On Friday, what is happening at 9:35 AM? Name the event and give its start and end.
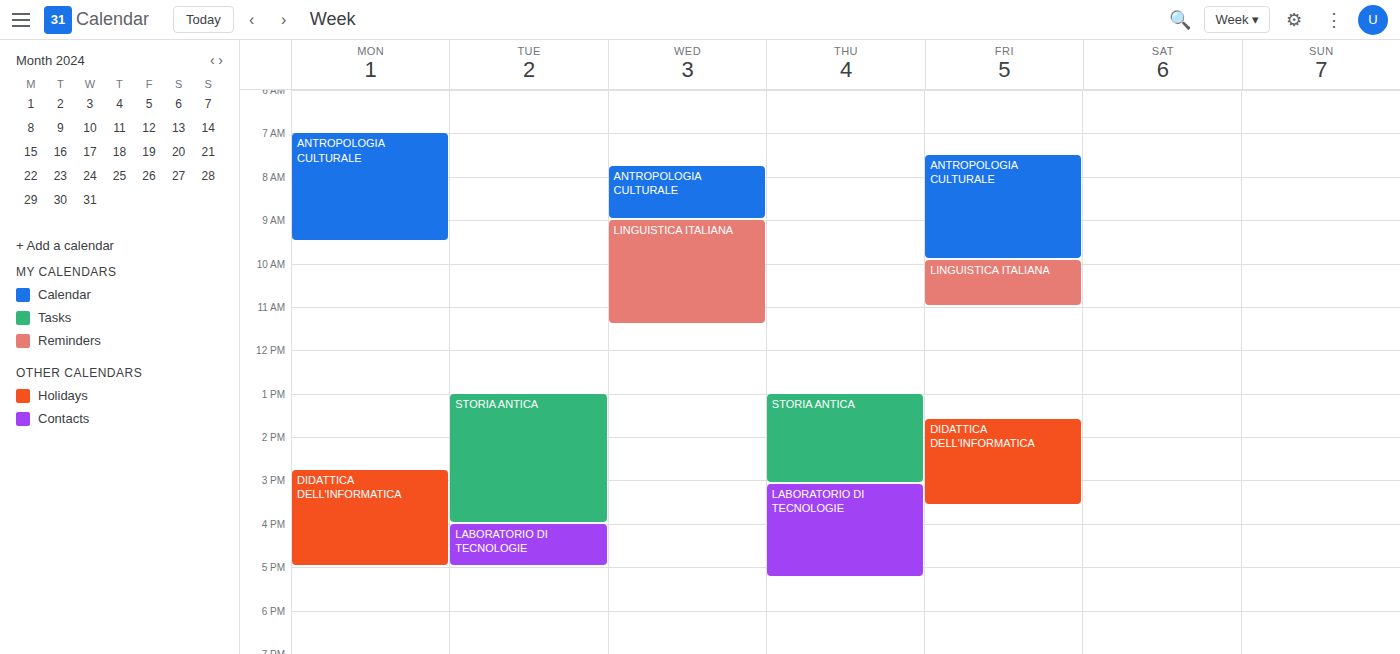
"ANTROPOLOGIA CULTURALE", 7:30 AM to 9:55 AM